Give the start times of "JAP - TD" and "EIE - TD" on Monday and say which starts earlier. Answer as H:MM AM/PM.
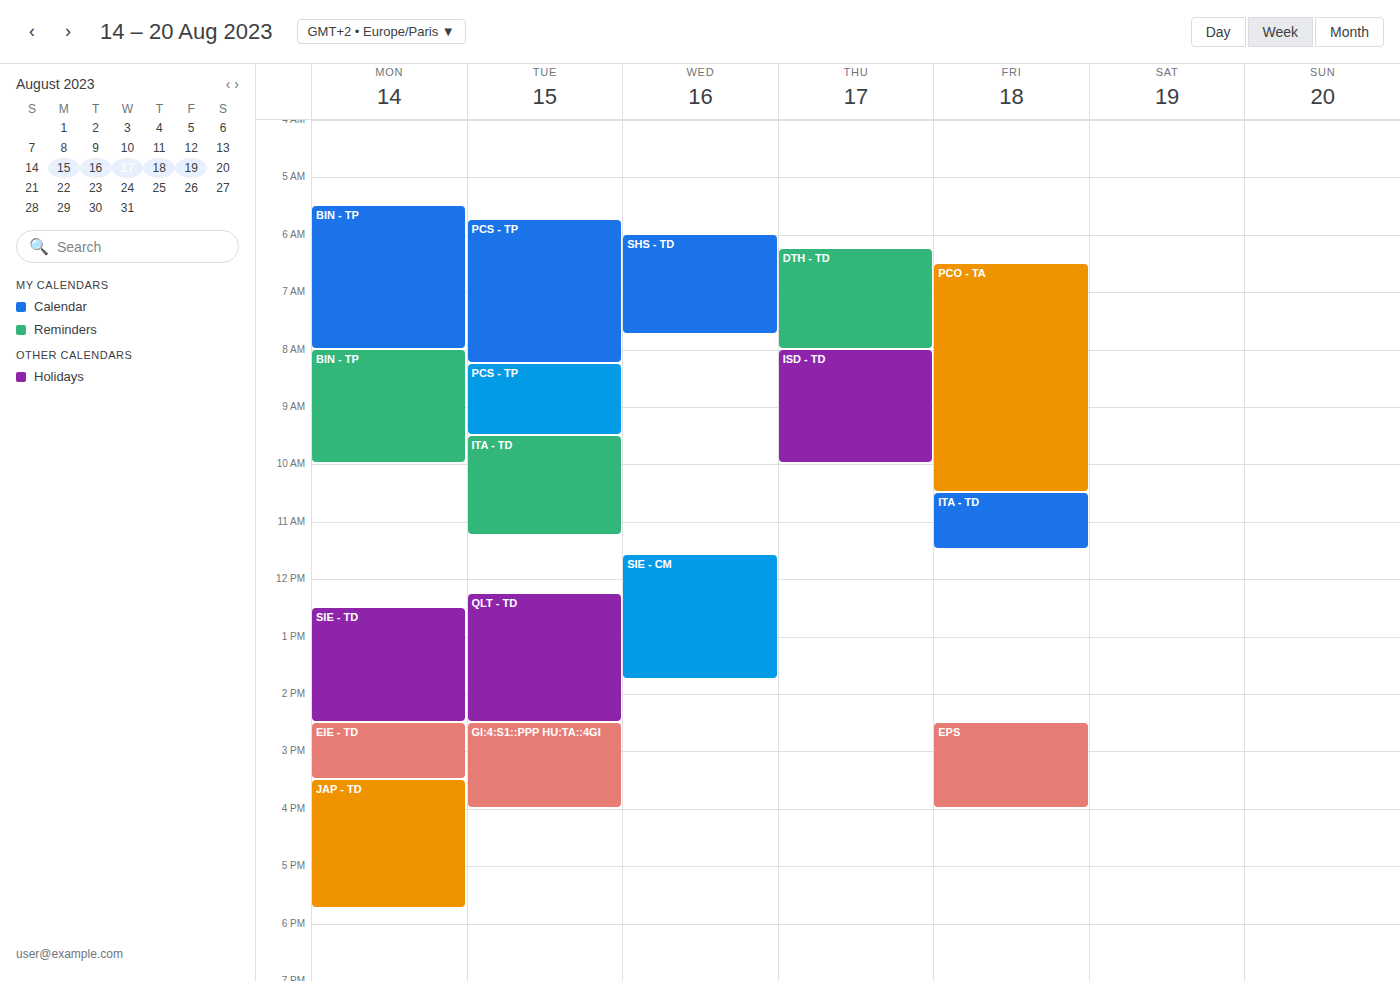
"EIE - TD" 2:30 PM; "JAP - TD" 3:30 PM.